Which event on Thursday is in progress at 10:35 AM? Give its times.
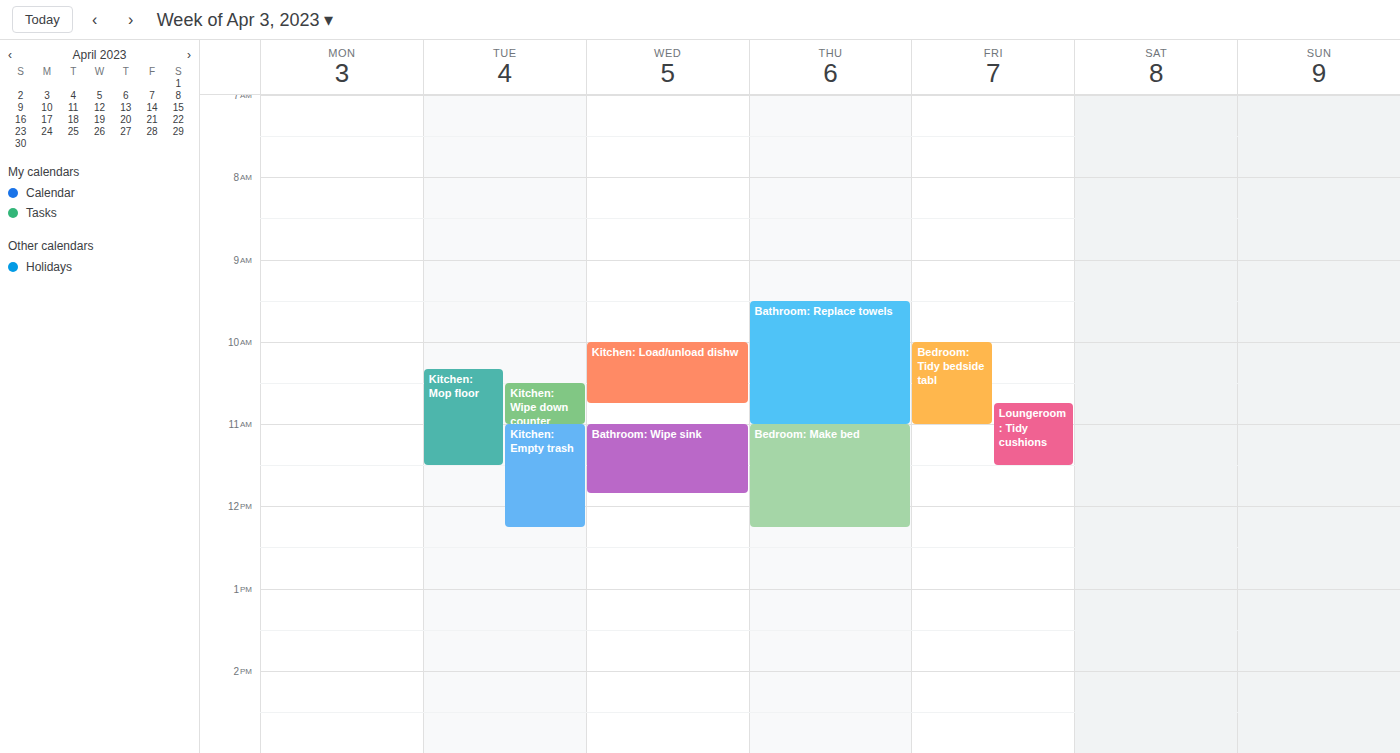
"Bathroom: Replace towels", 9:30 AM to 11:00 AM